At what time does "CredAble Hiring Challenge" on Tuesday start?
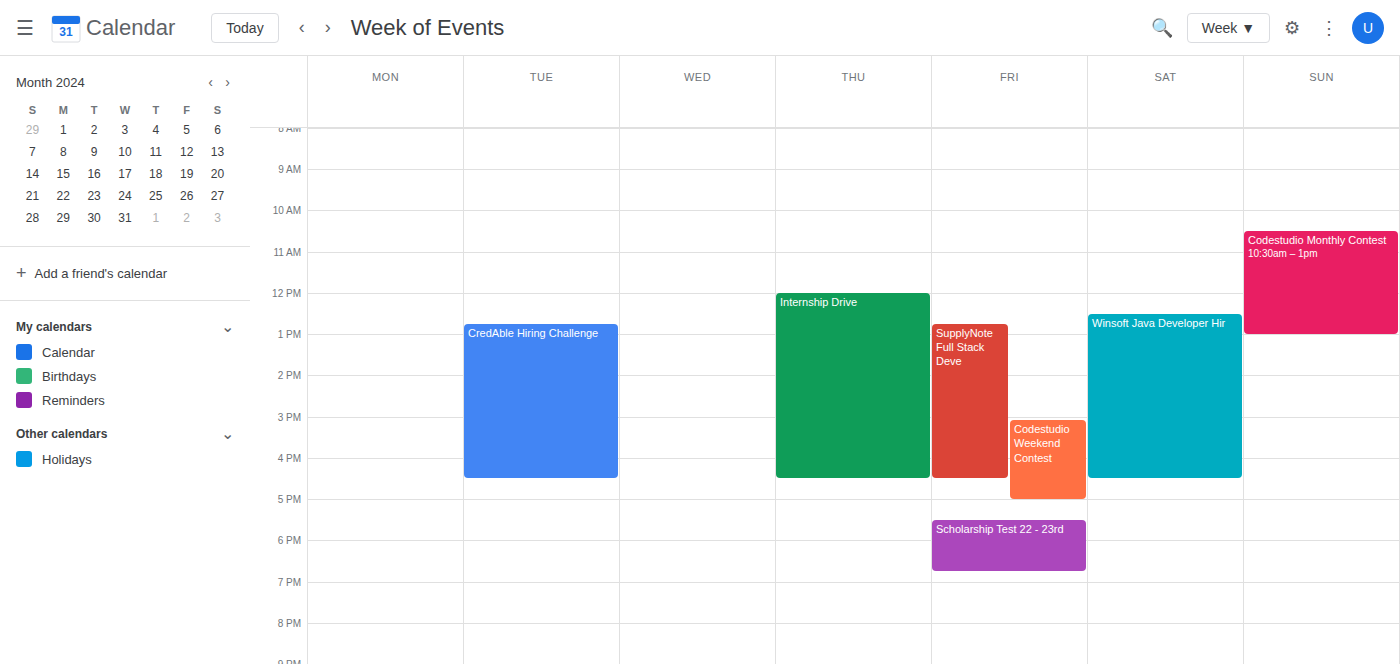
12:45